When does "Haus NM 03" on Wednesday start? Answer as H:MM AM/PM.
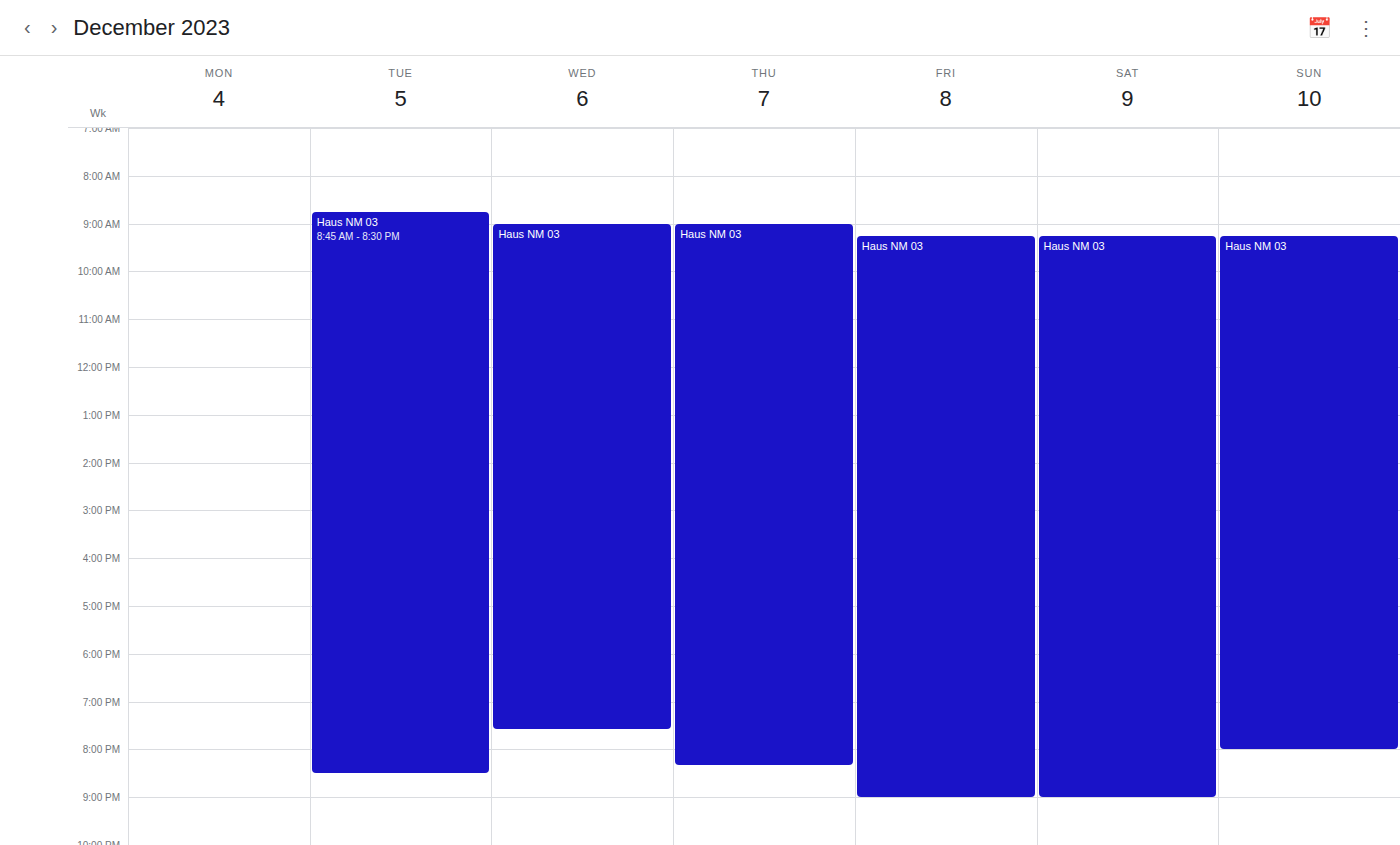
9:00 AM